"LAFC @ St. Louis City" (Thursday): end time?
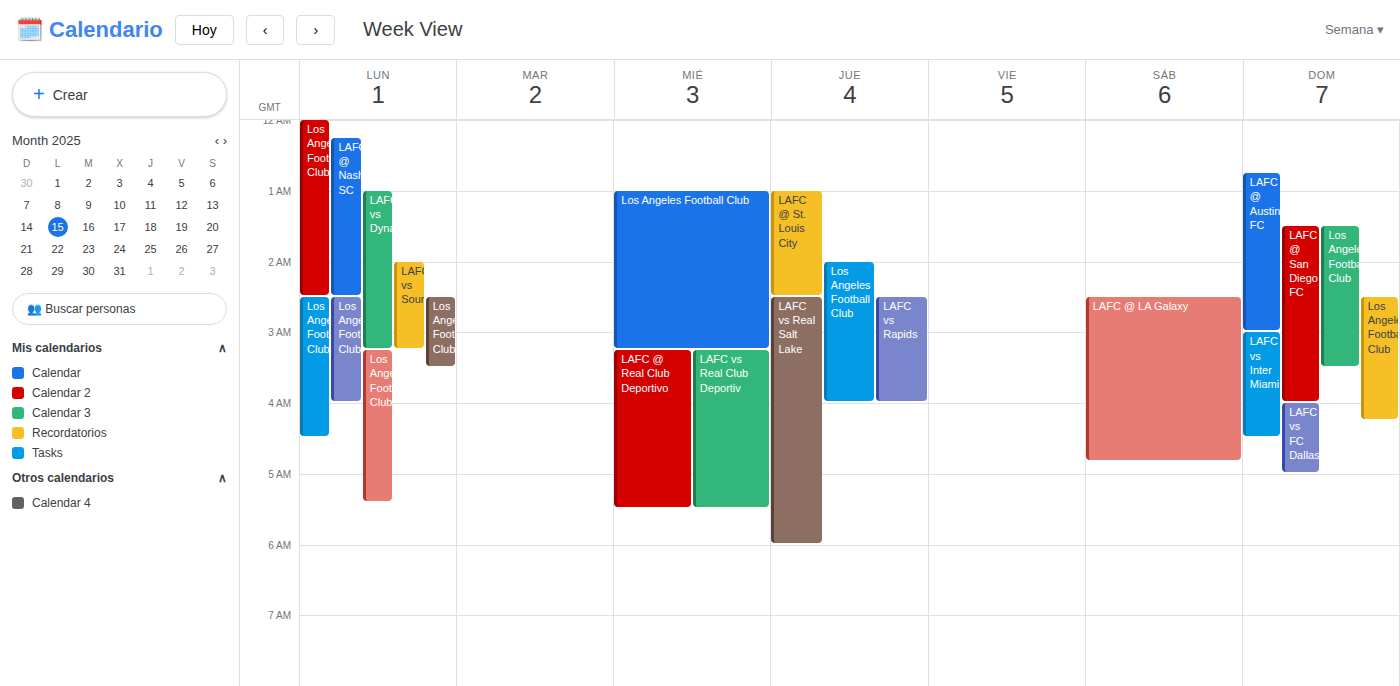
2:30 AM